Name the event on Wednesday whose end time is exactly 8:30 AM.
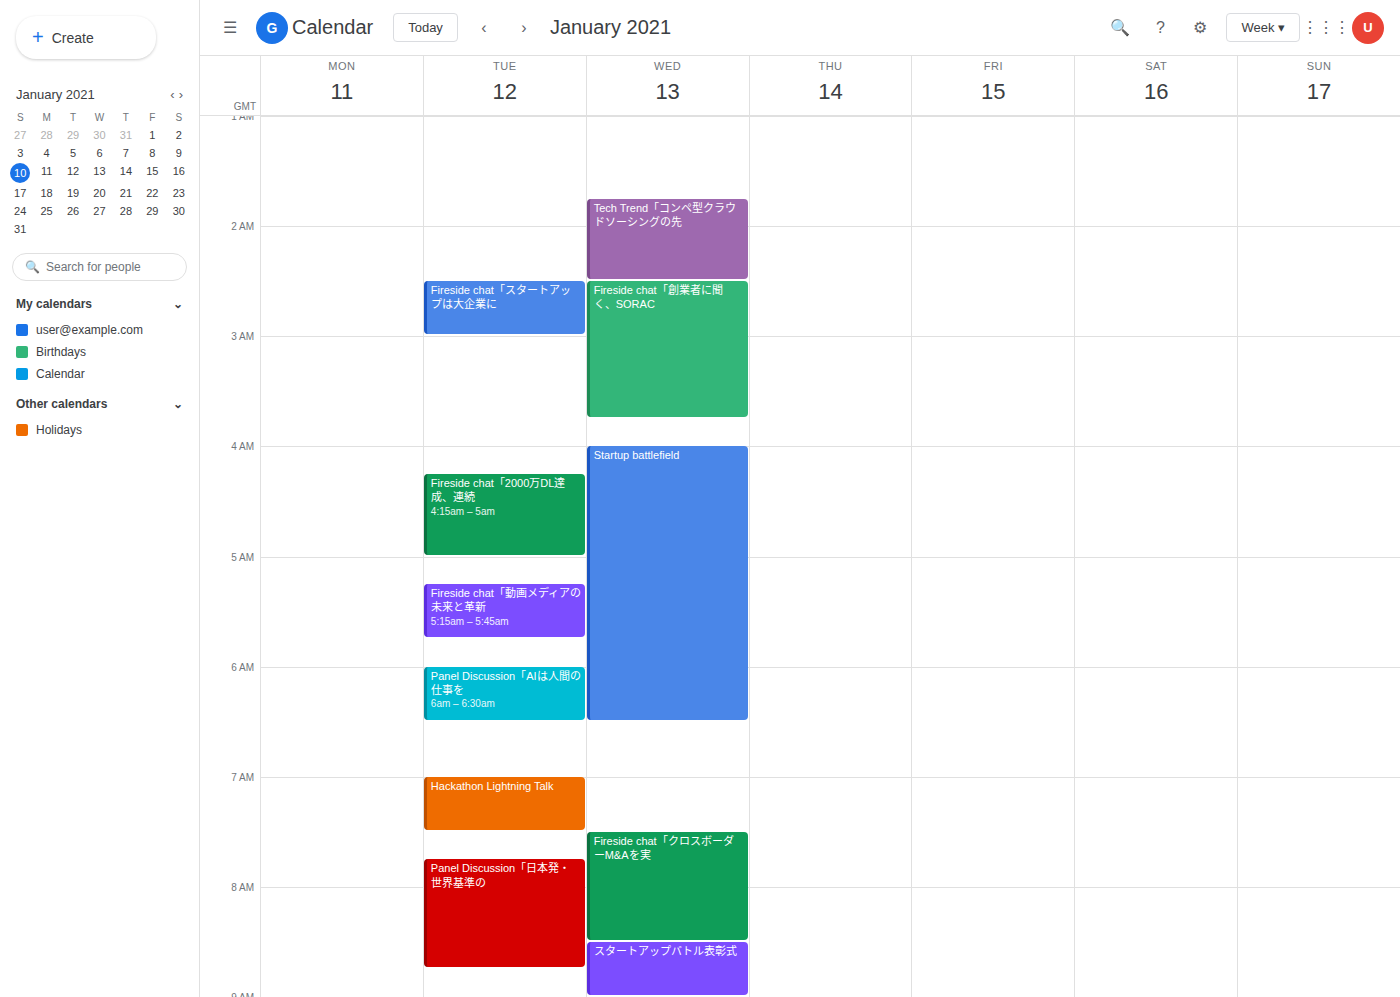
"Fireside chat「クロスボーダーM&Aを実"